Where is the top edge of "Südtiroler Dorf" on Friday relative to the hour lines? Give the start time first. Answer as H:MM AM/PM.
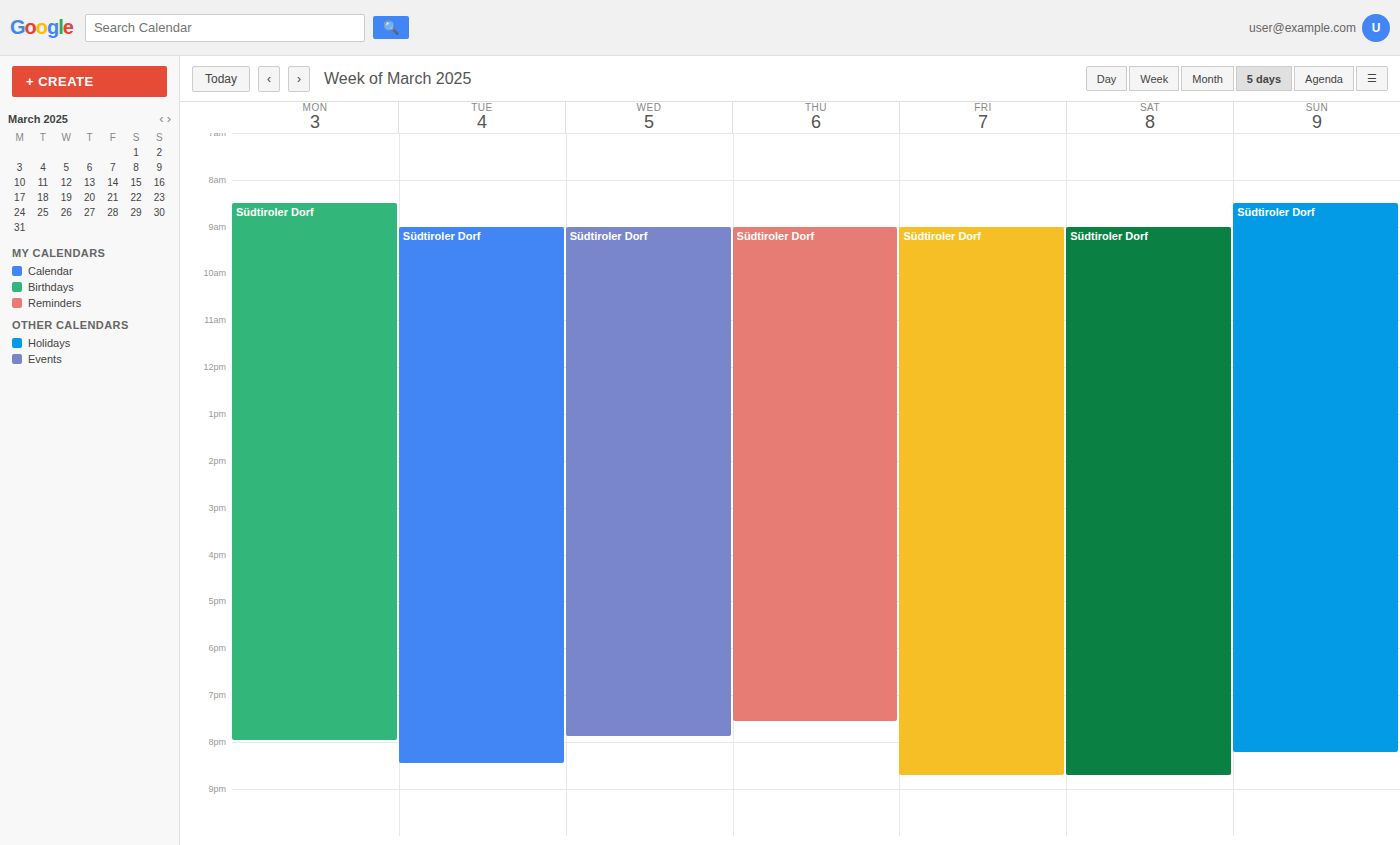
9:00 AM -- exactly on the 9 AM line.